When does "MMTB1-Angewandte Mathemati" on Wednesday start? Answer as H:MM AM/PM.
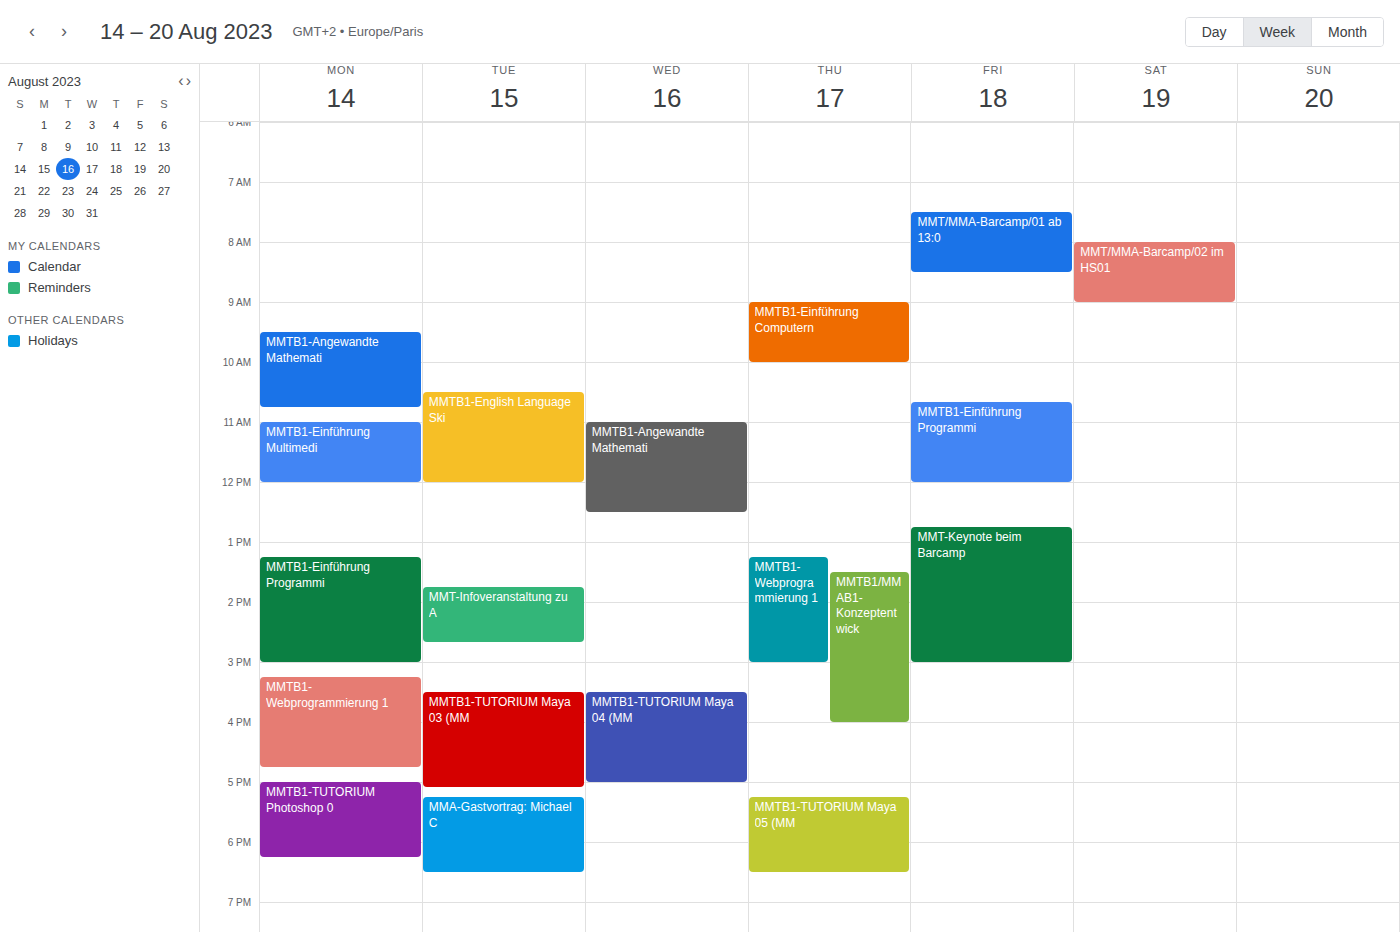
11:00 AM